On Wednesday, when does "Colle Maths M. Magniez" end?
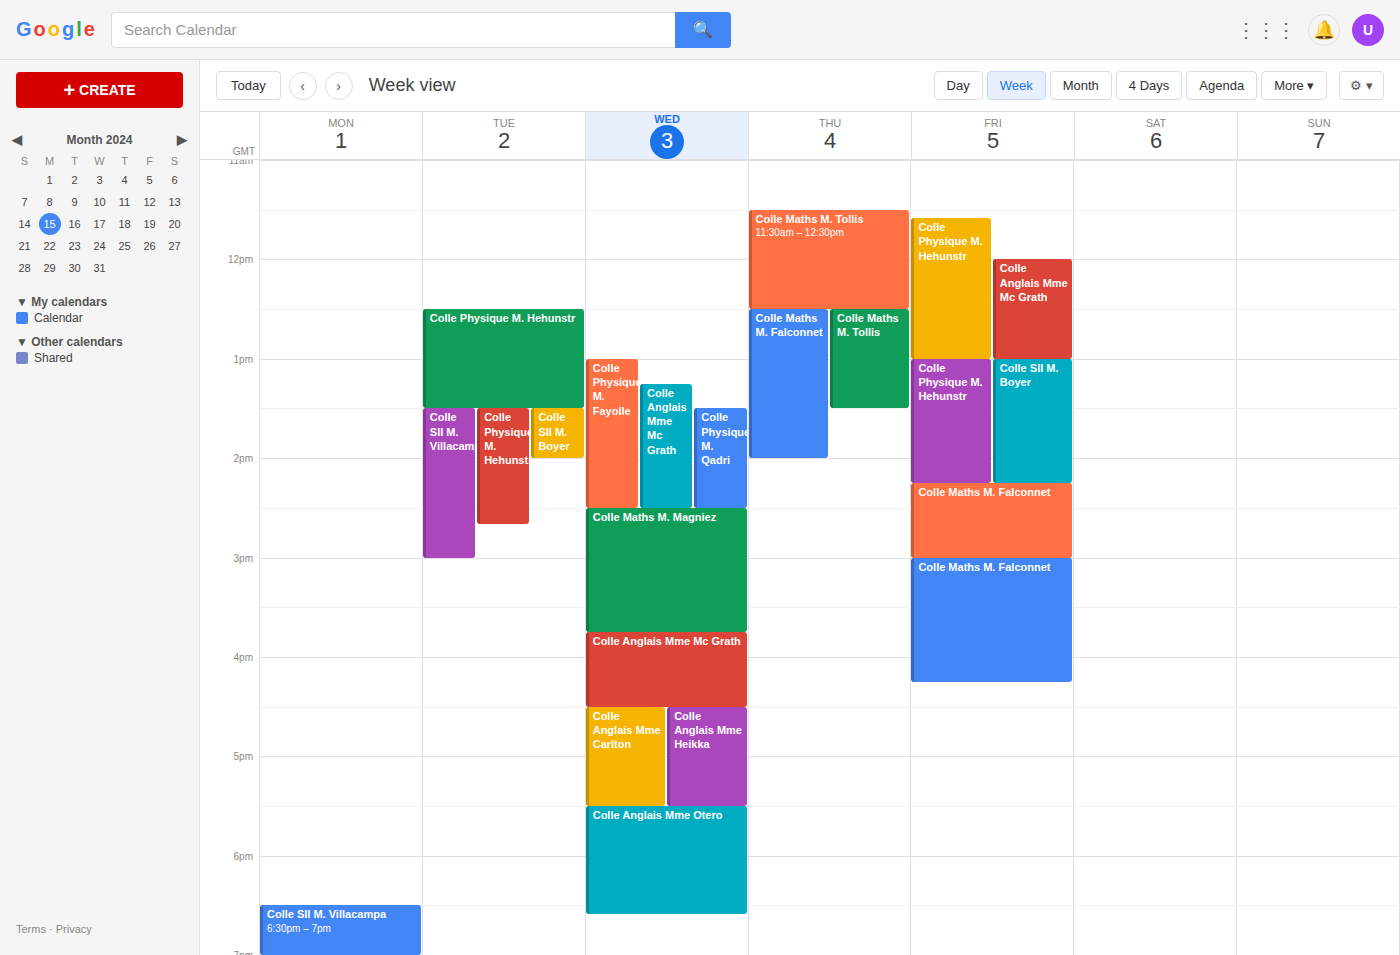
3:45 PM